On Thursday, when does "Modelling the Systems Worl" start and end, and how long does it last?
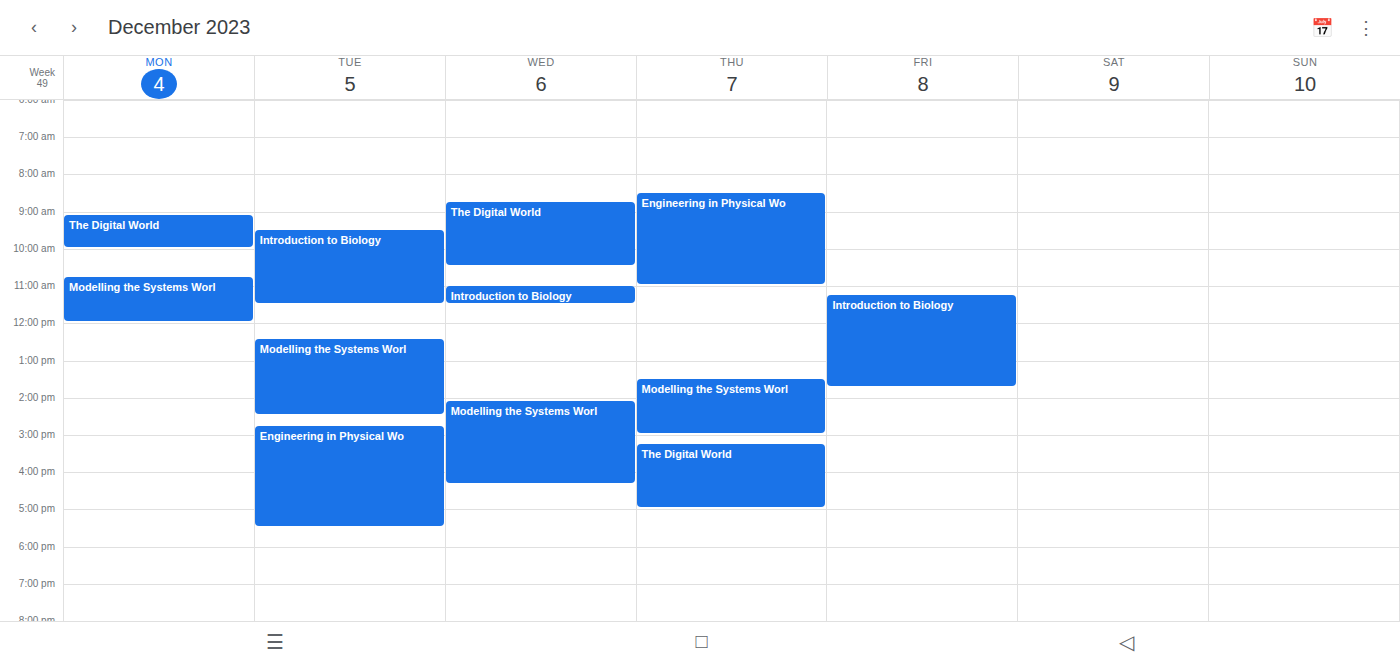
1:30 PM to 3:00 PM, 1 hour 30 minutes